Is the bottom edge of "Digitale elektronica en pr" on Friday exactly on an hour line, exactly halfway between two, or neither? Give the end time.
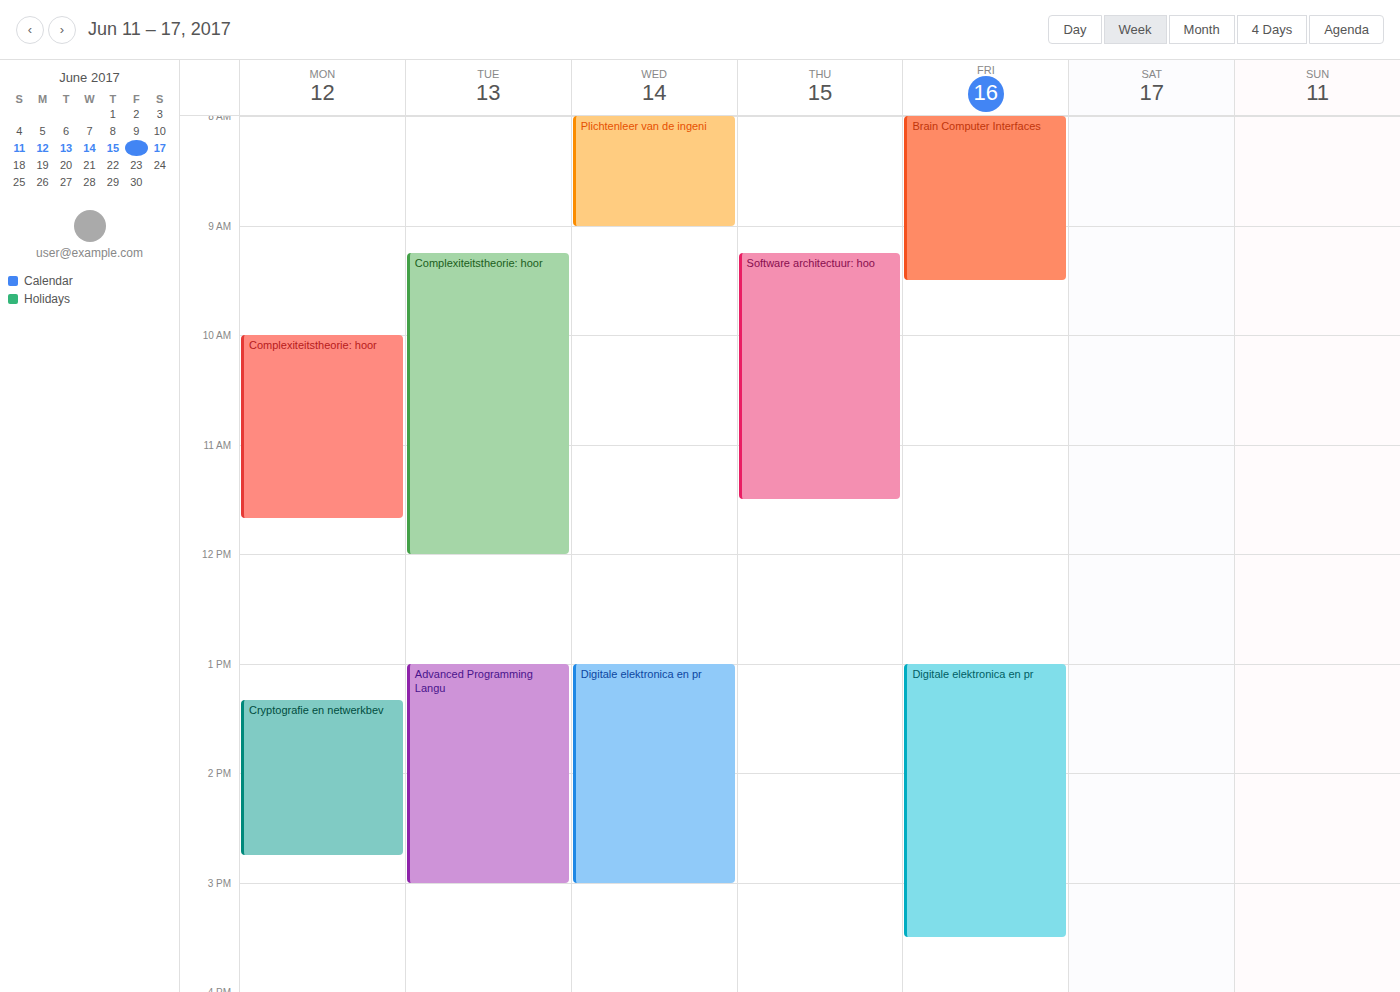
3:30 PM -- halfway between the 3 PM and 4 PM lines.